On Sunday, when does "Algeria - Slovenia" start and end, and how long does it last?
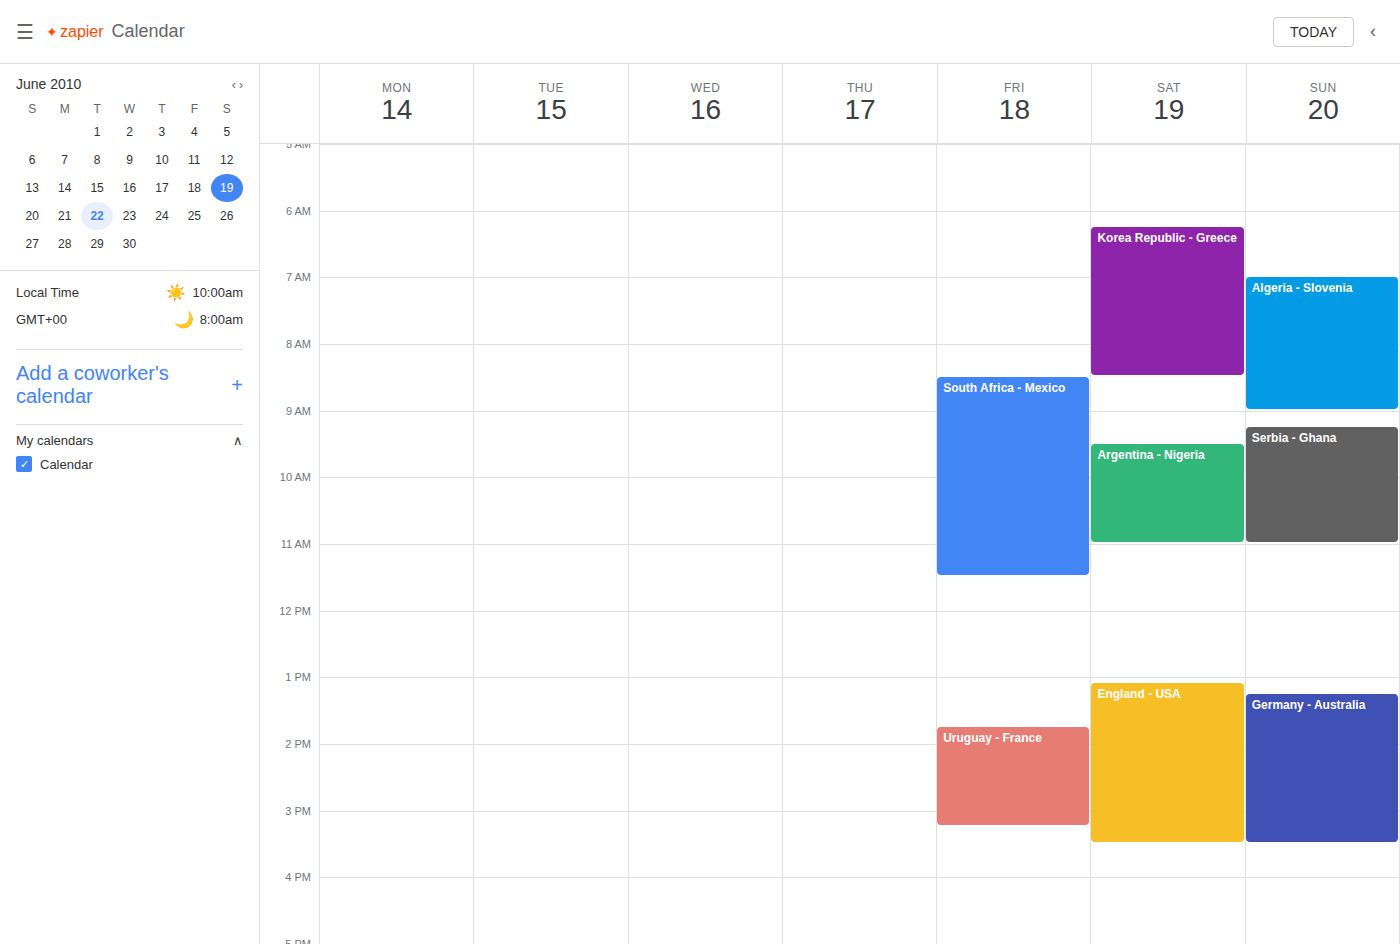
7:00 AM to 9:00 AM, 2 hours